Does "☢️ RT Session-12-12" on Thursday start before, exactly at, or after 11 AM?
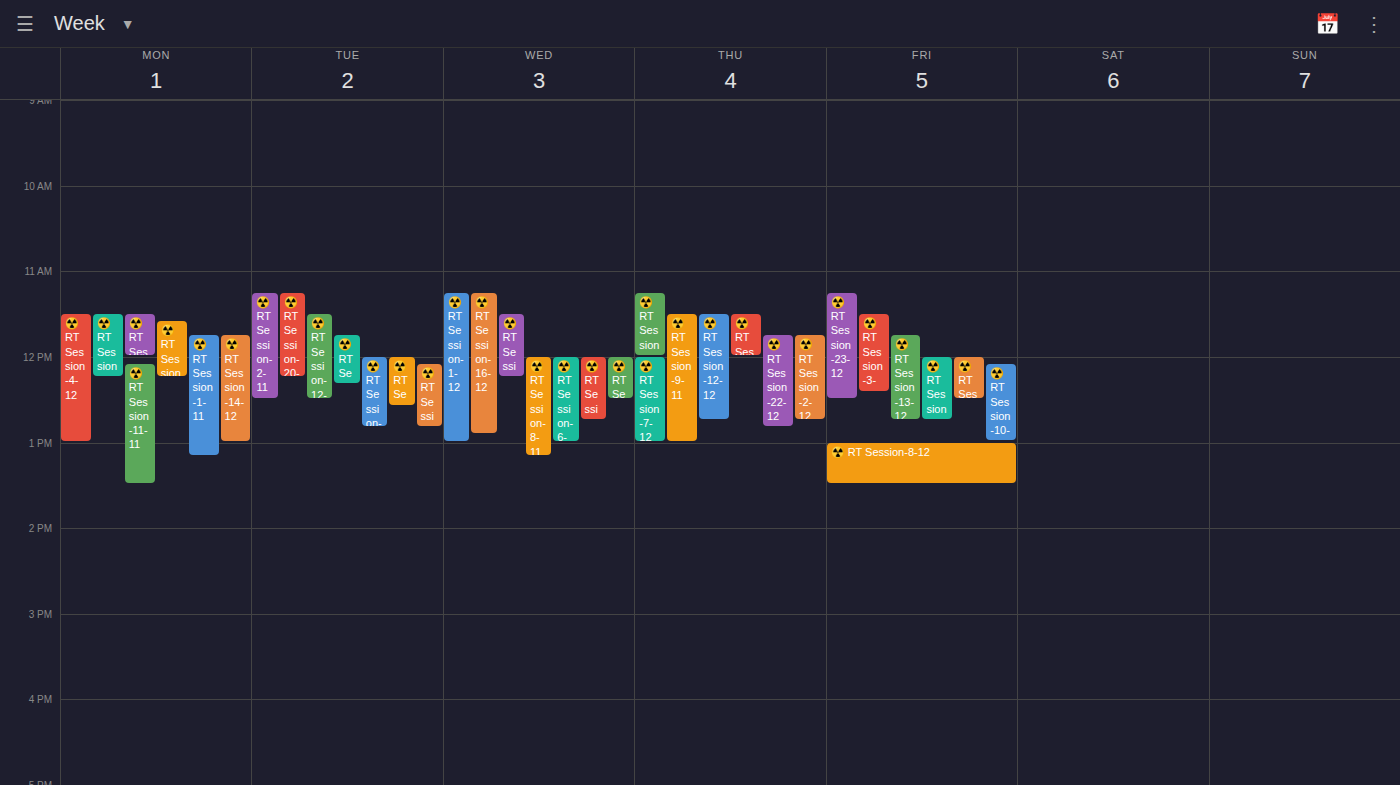
11:30 AM -- after 11 AM, 30 minutes below the 11 AM line.